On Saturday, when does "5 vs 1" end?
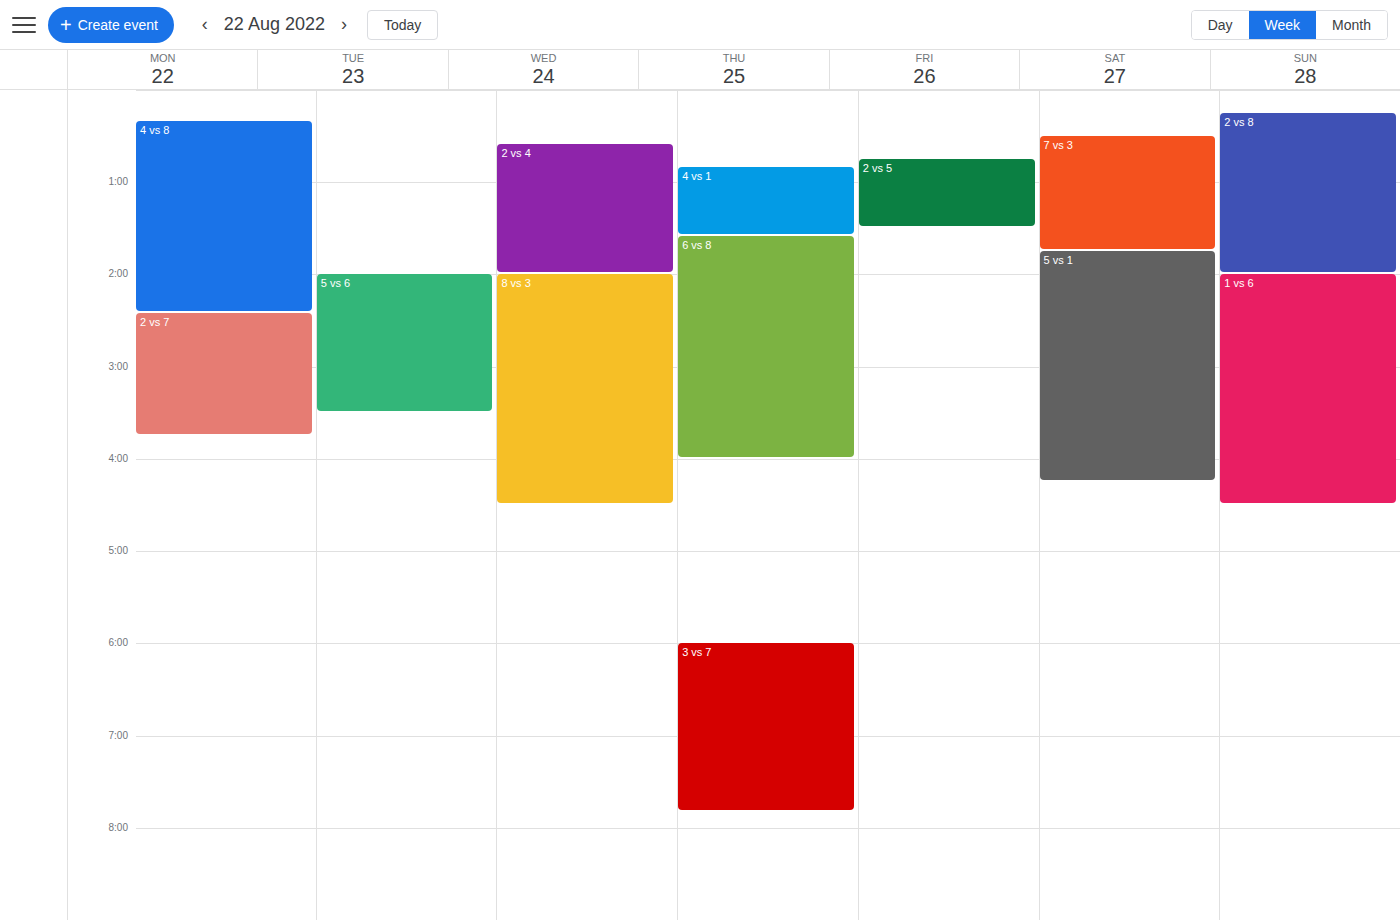
4:15 AM